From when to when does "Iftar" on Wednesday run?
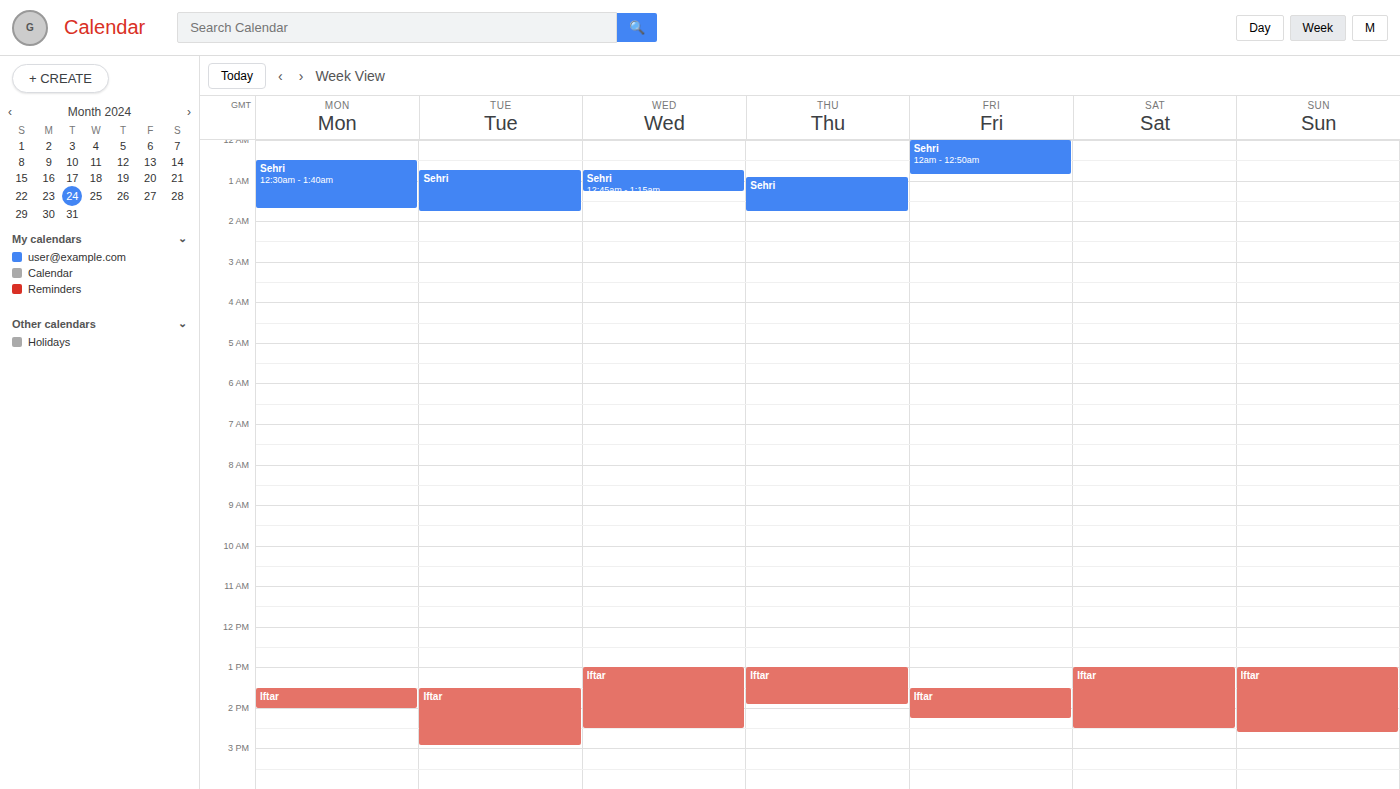
13:00 to 14:30